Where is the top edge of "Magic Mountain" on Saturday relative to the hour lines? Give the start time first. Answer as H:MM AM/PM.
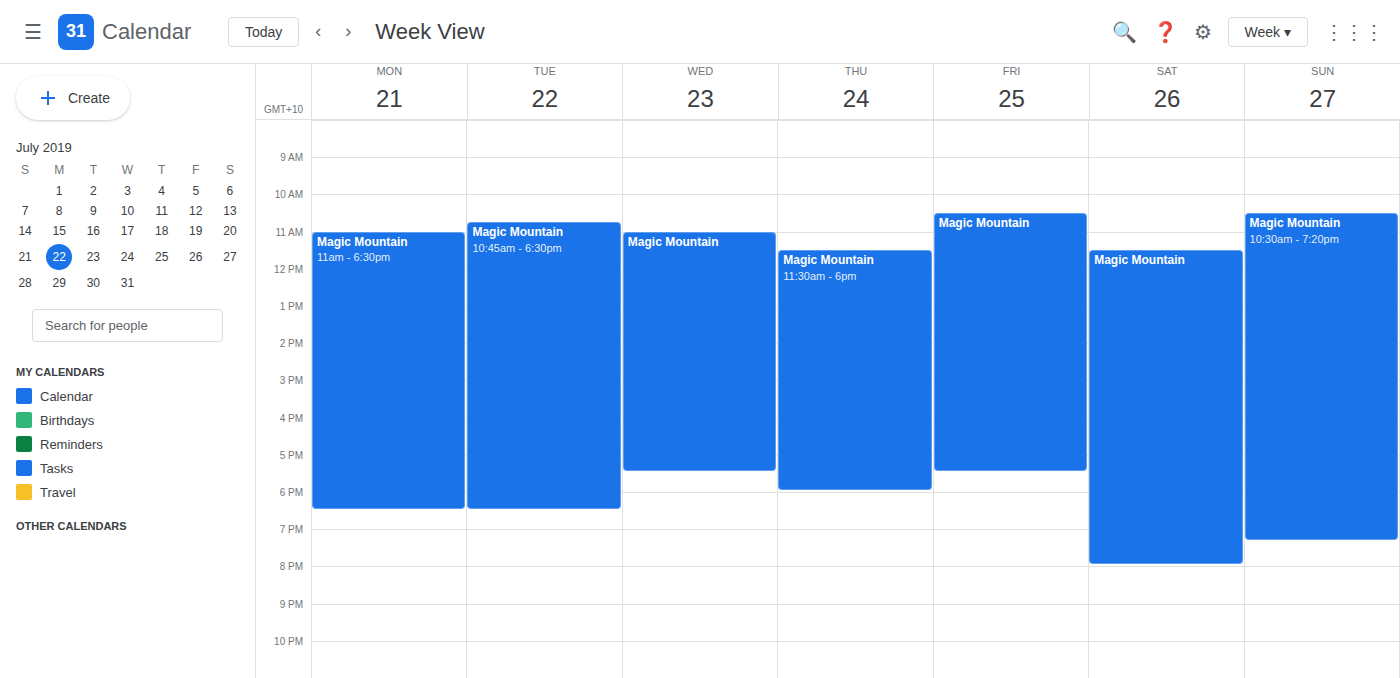
11:30 AM -- halfway between the 11 AM and 12 PM lines.